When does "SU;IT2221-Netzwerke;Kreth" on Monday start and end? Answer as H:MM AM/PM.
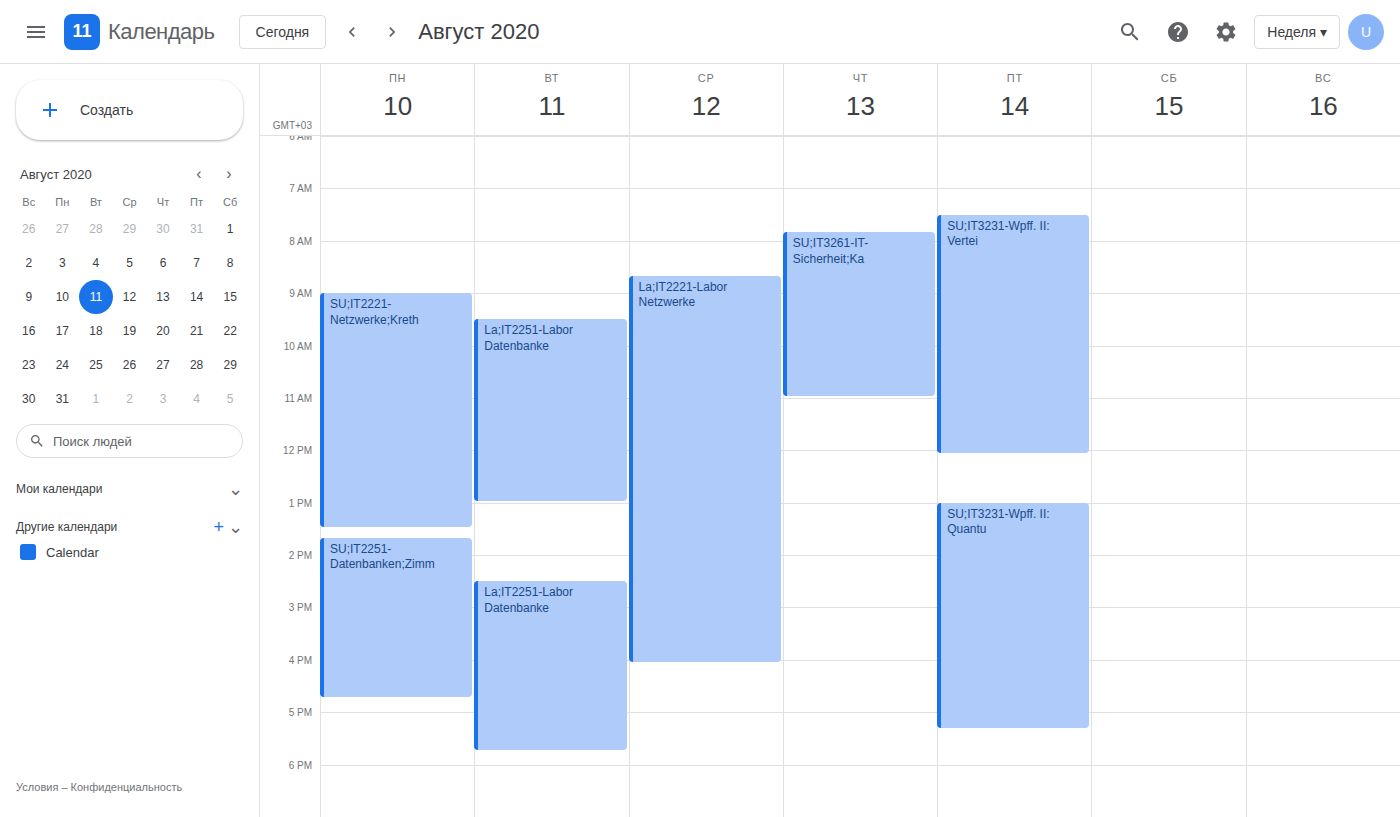
9:00 AM to 1:30 PM